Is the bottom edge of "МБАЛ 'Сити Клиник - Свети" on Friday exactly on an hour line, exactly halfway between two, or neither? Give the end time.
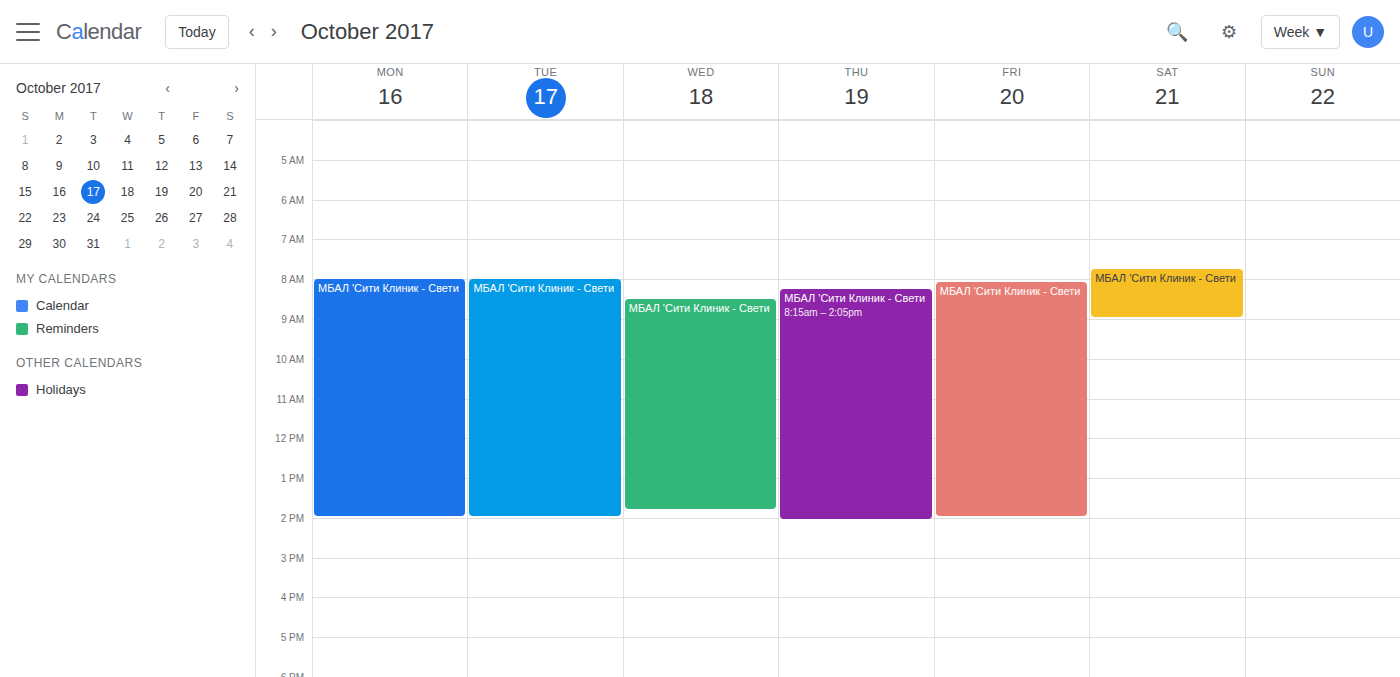
2:00 PM -- exactly on the 2 PM line.